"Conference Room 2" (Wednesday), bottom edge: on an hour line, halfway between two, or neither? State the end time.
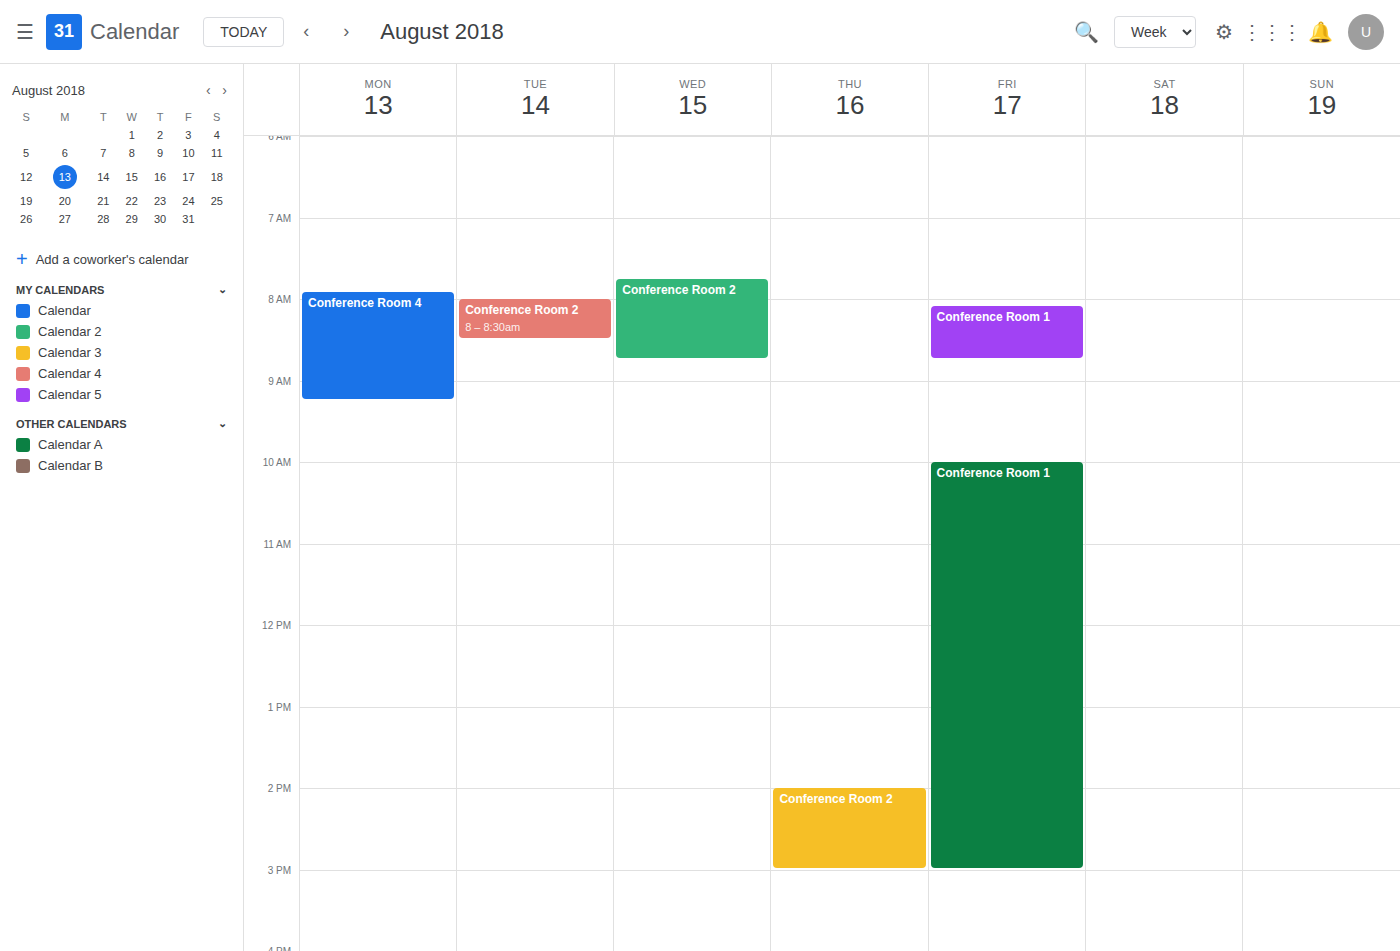
8:45 AM -- neither: three quarters of the way from the 8 AM line to the 9 AM line.